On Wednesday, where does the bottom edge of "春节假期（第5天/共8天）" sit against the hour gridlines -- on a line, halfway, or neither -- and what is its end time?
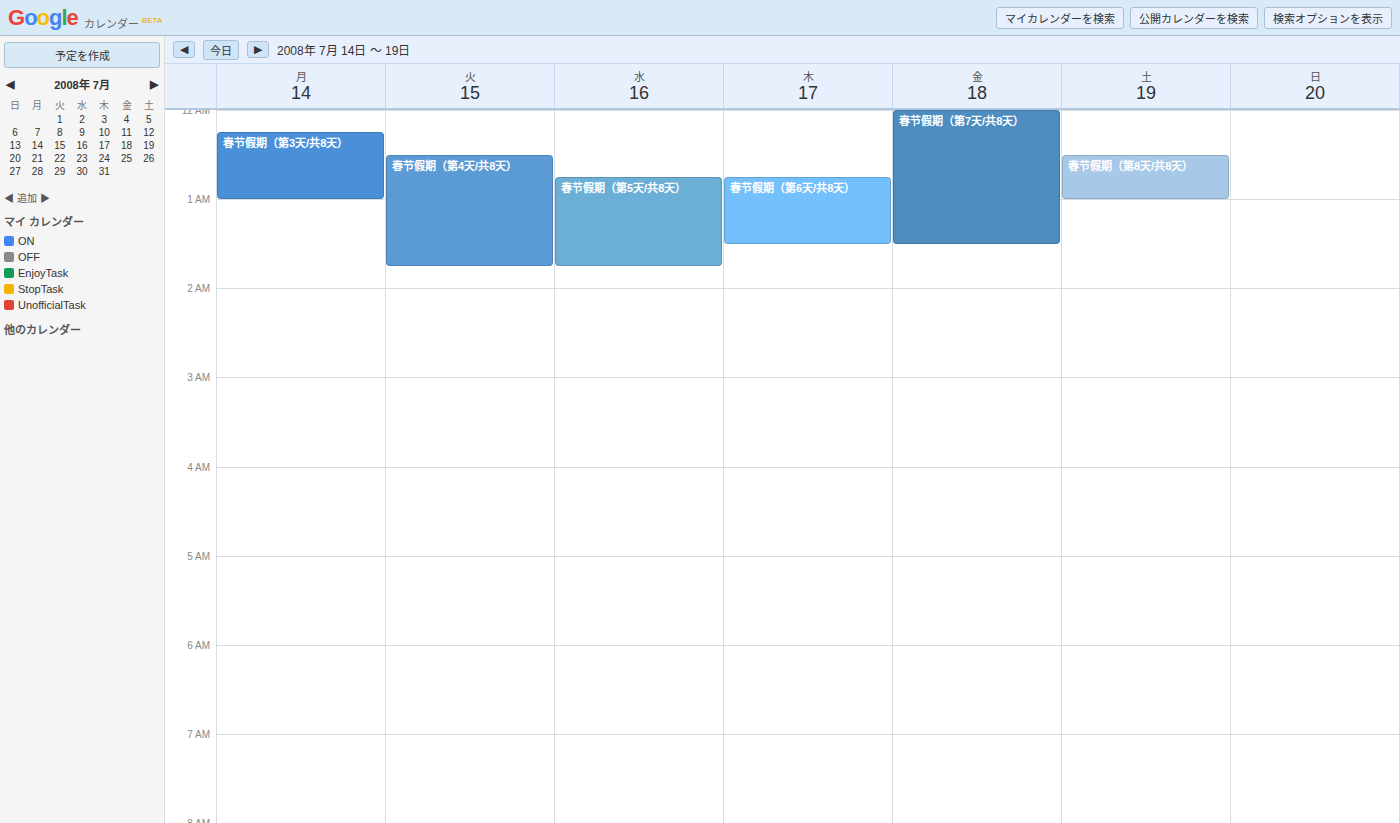
1:45 AM -- neither: three quarters of the way from the 1 AM line to the 2 AM line.